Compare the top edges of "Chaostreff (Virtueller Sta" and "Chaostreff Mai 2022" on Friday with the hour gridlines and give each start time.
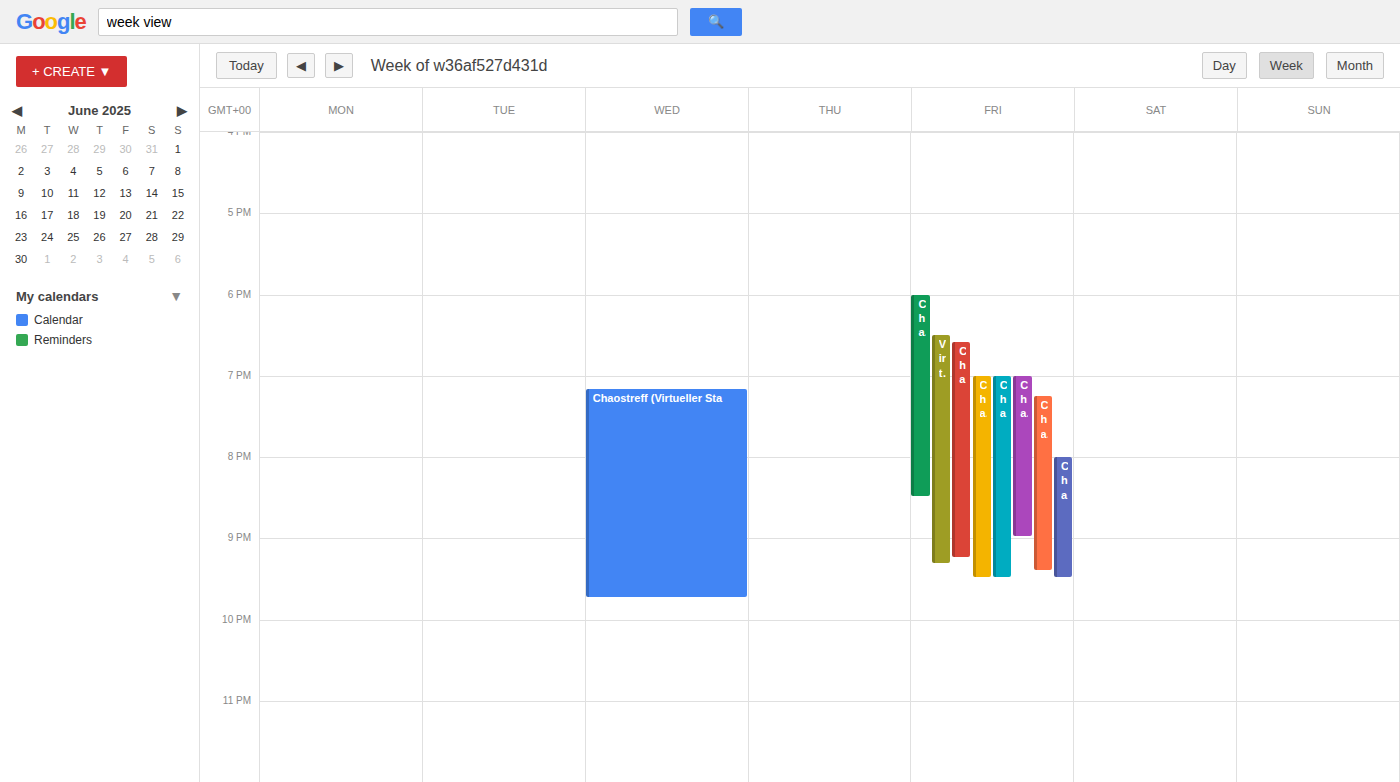
"Chaostreff (Virtueller Sta": 7:00 PM, exactly on the 7 PM line. "Chaostreff Mai 2022": 8:00 PM, exactly on the 8 PM line.